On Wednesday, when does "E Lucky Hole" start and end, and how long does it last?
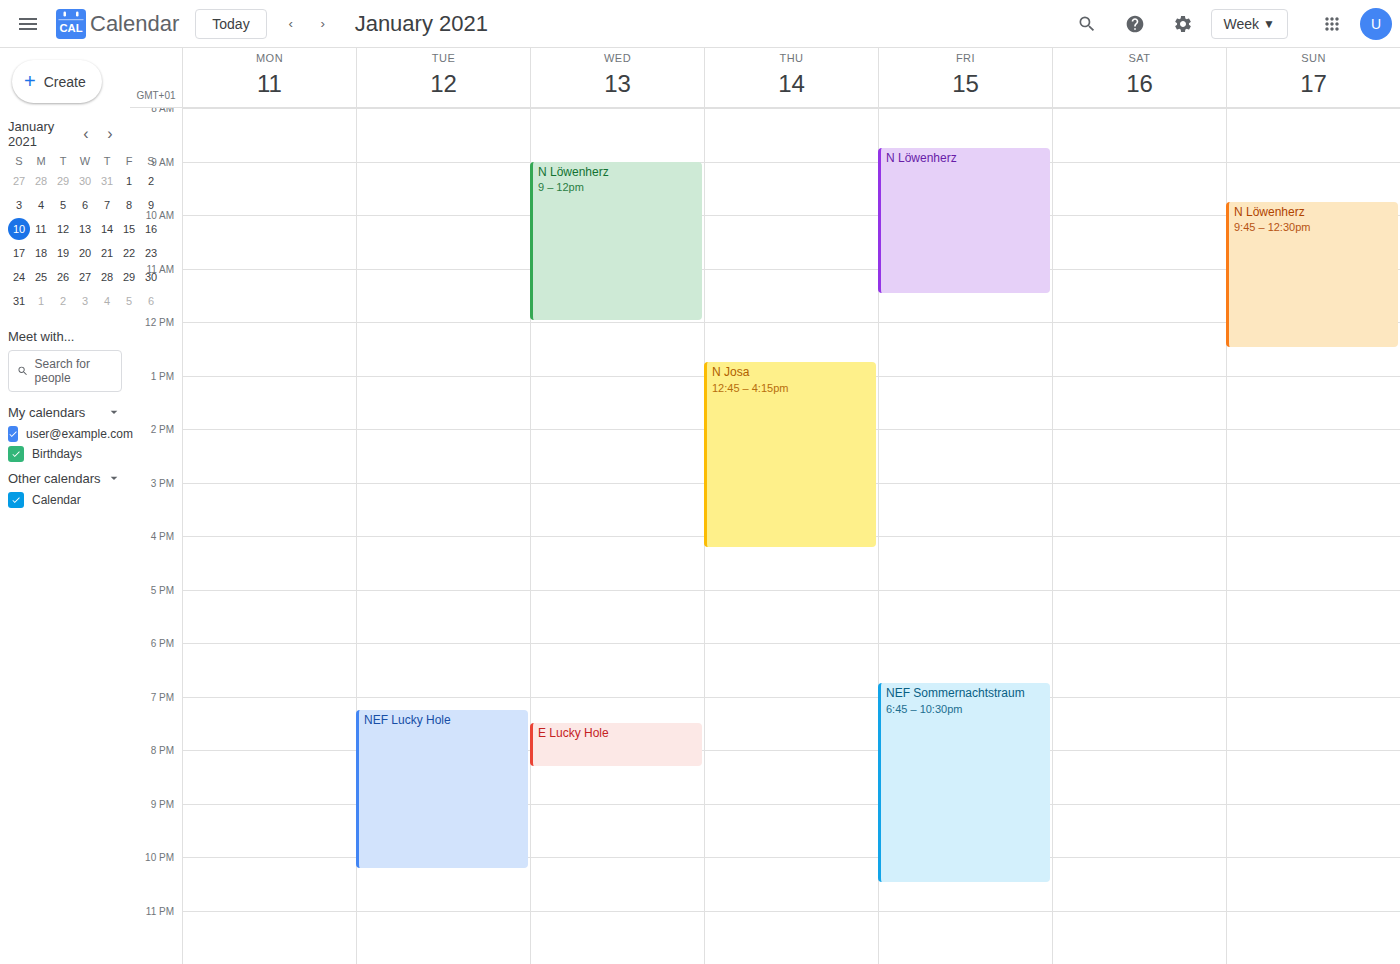
7:30 PM to 8:20 PM, 50 minutes